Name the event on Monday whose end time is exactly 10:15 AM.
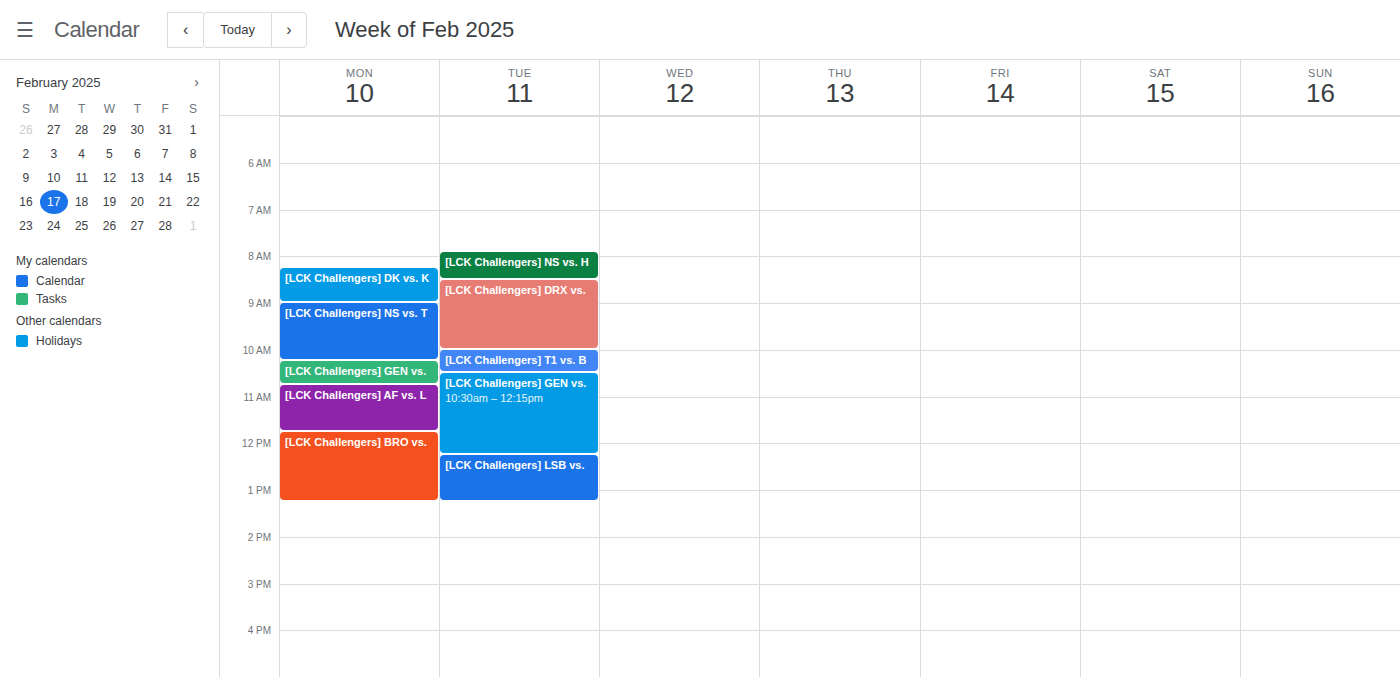
"[LCK Challengers] NS vs. T"